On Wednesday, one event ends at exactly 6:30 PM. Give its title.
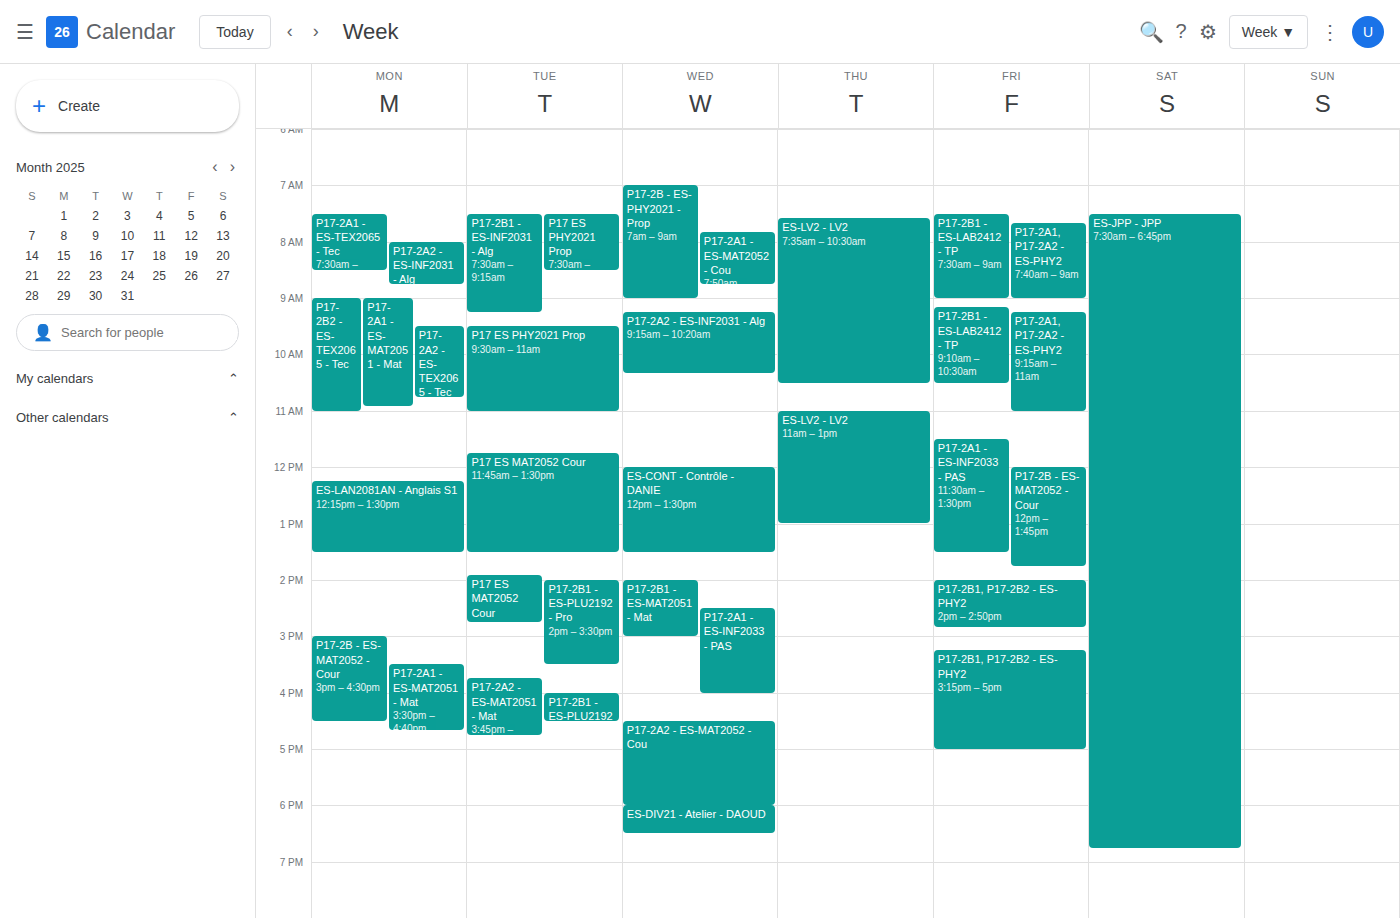
"ES-DIV21 - Atelier - DAOUD"